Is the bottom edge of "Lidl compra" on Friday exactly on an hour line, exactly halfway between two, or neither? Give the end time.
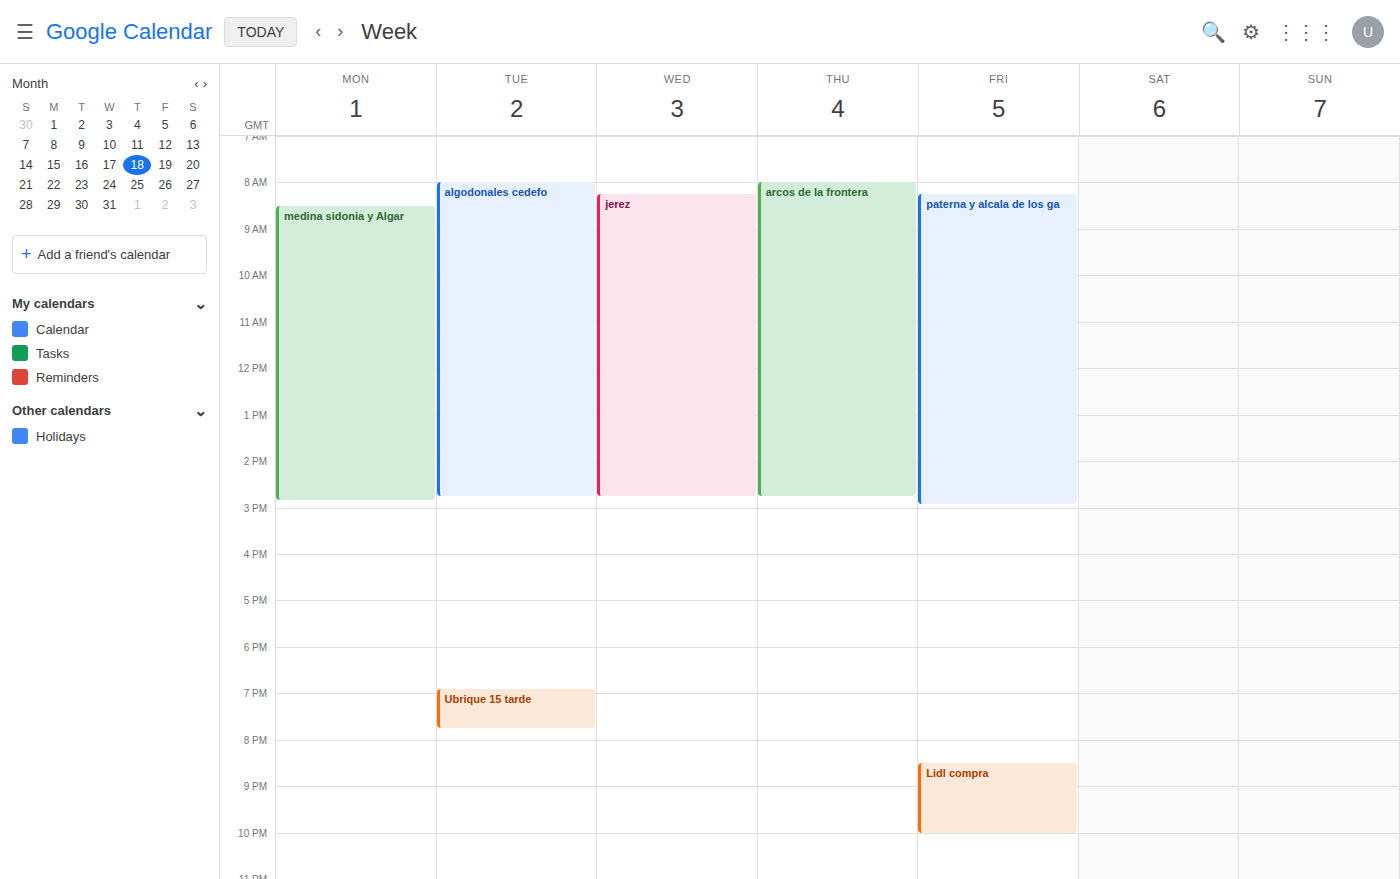
10:00 PM -- exactly on the 10 PM line.